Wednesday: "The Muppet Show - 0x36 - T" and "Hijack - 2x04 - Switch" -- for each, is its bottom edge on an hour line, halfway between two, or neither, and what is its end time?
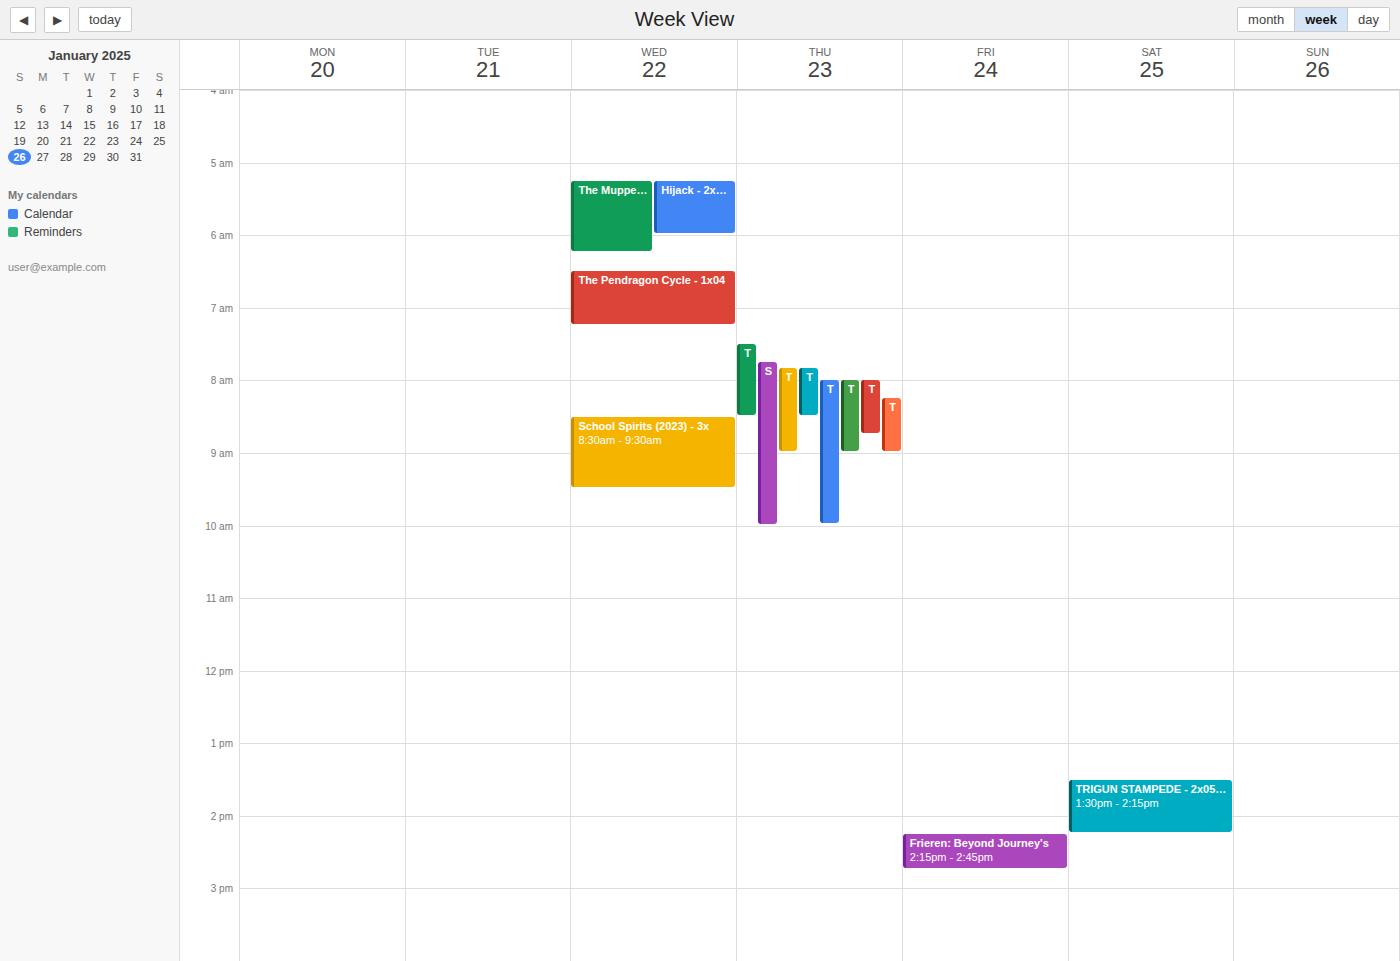
"The Muppet Show - 0x36 - T": 6:15 AM, neither: a quarter of the way from the 6 AM line to the 7 AM line. "Hijack - 2x04 - Switch": 6:00 AM, exactly on the 6 AM line.